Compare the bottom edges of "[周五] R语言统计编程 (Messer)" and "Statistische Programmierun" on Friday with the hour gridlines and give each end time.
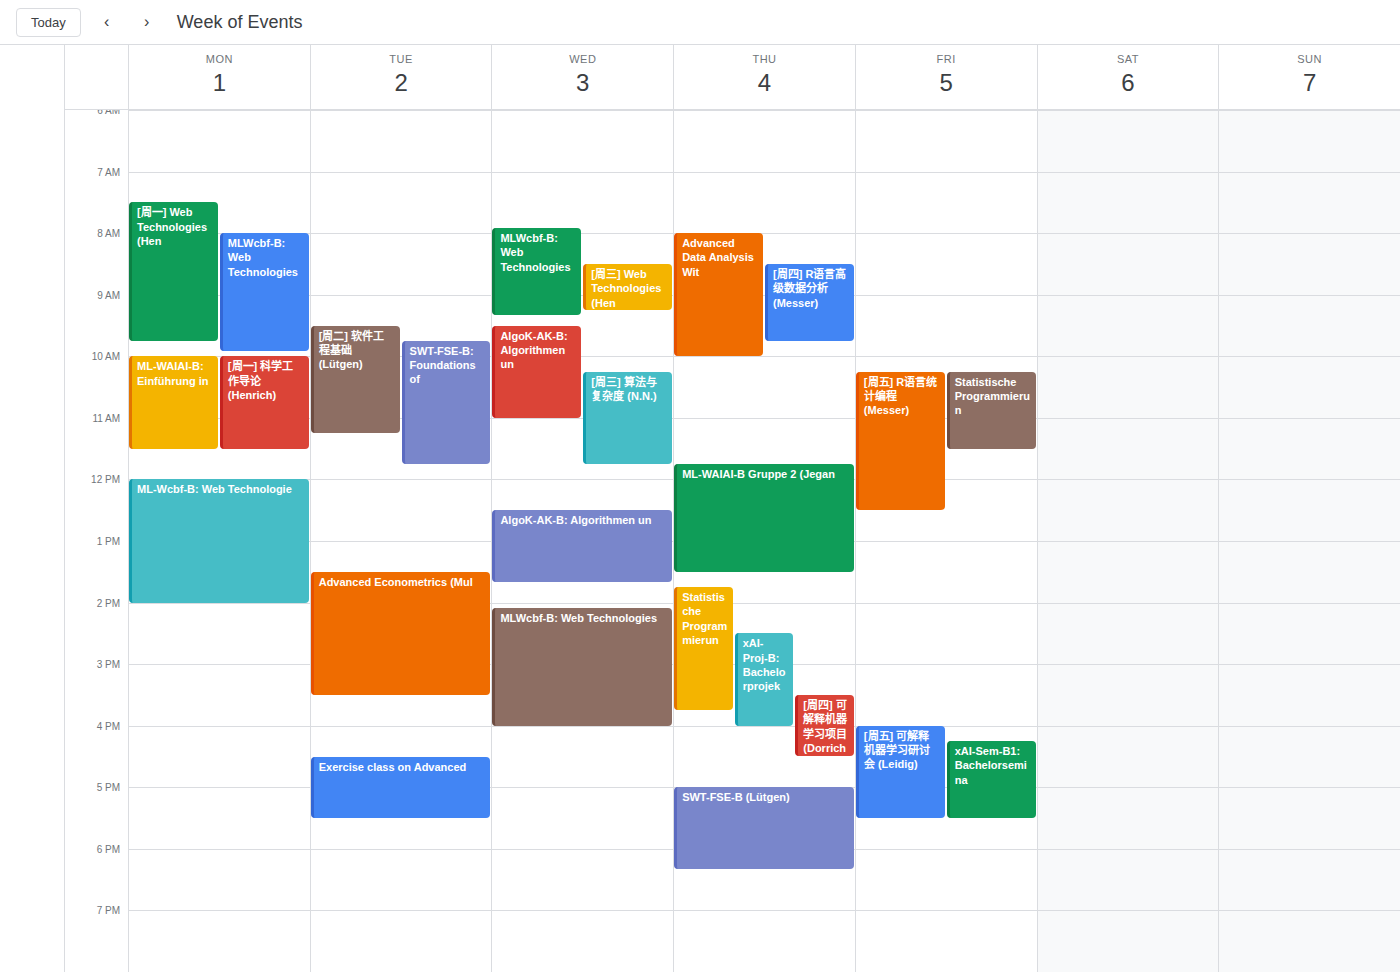
"[周五] R语言统计编程 (Messer)": 12:30 PM, halfway between the 12 PM and 1 PM lines. "Statistische Programmierun": 11:30 AM, halfway between the 11 AM and 12 PM lines.